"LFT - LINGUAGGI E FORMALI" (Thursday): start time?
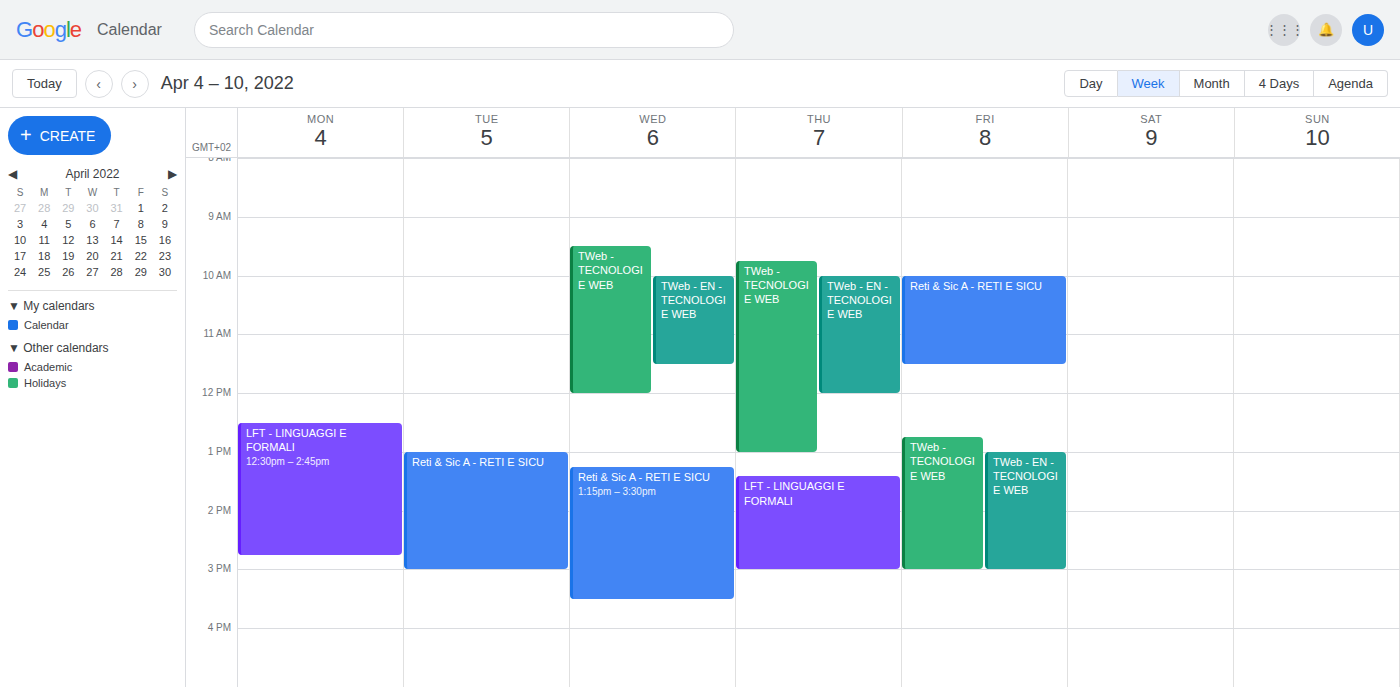
1:25 PM